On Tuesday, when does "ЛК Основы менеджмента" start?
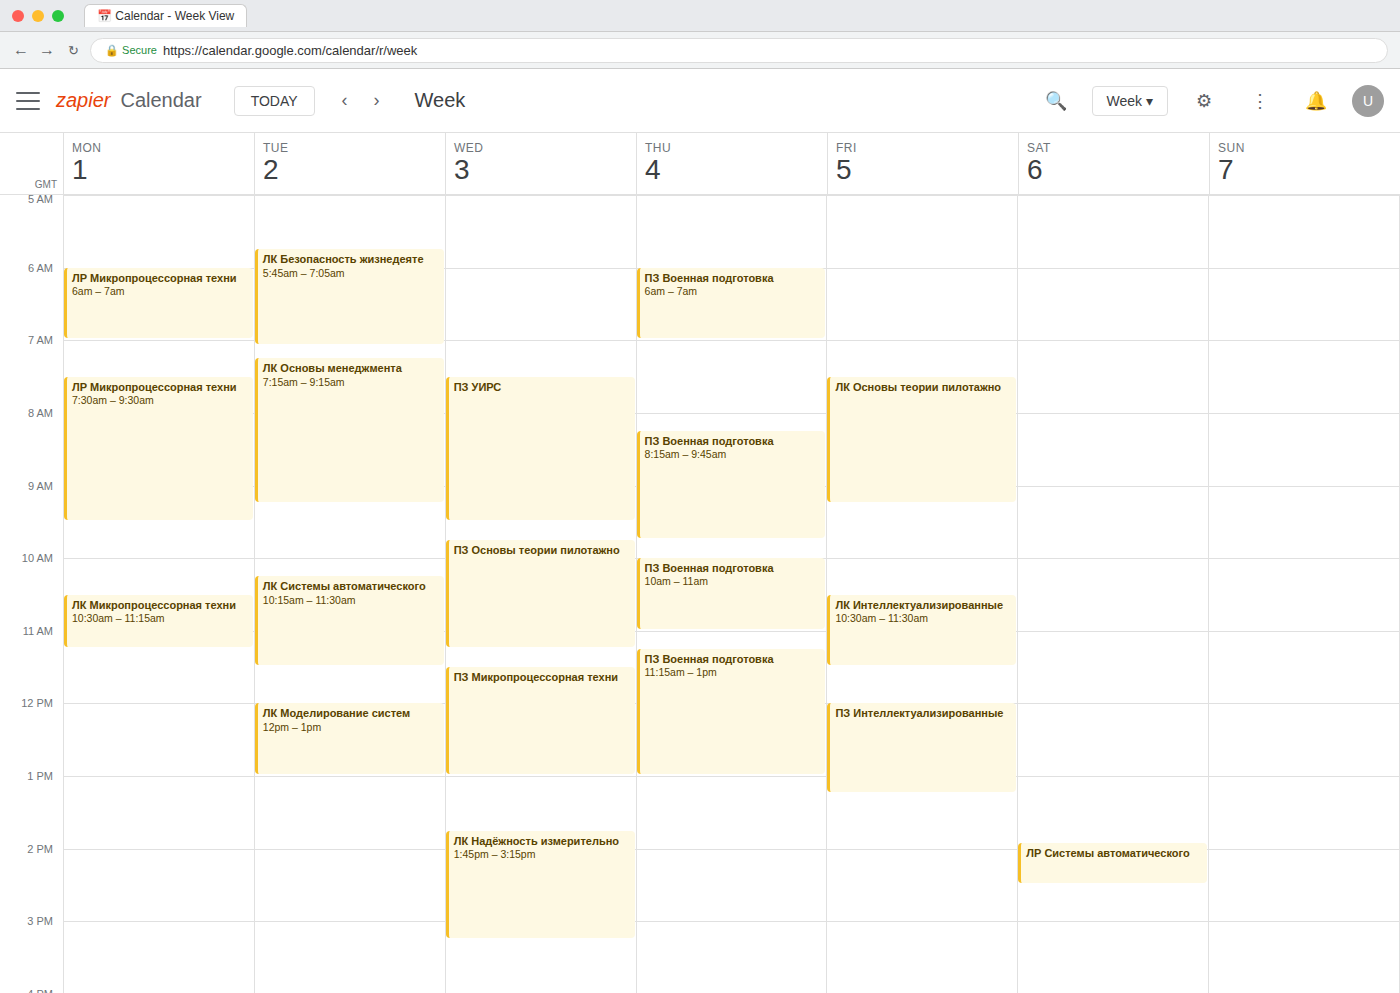
7:15 AM